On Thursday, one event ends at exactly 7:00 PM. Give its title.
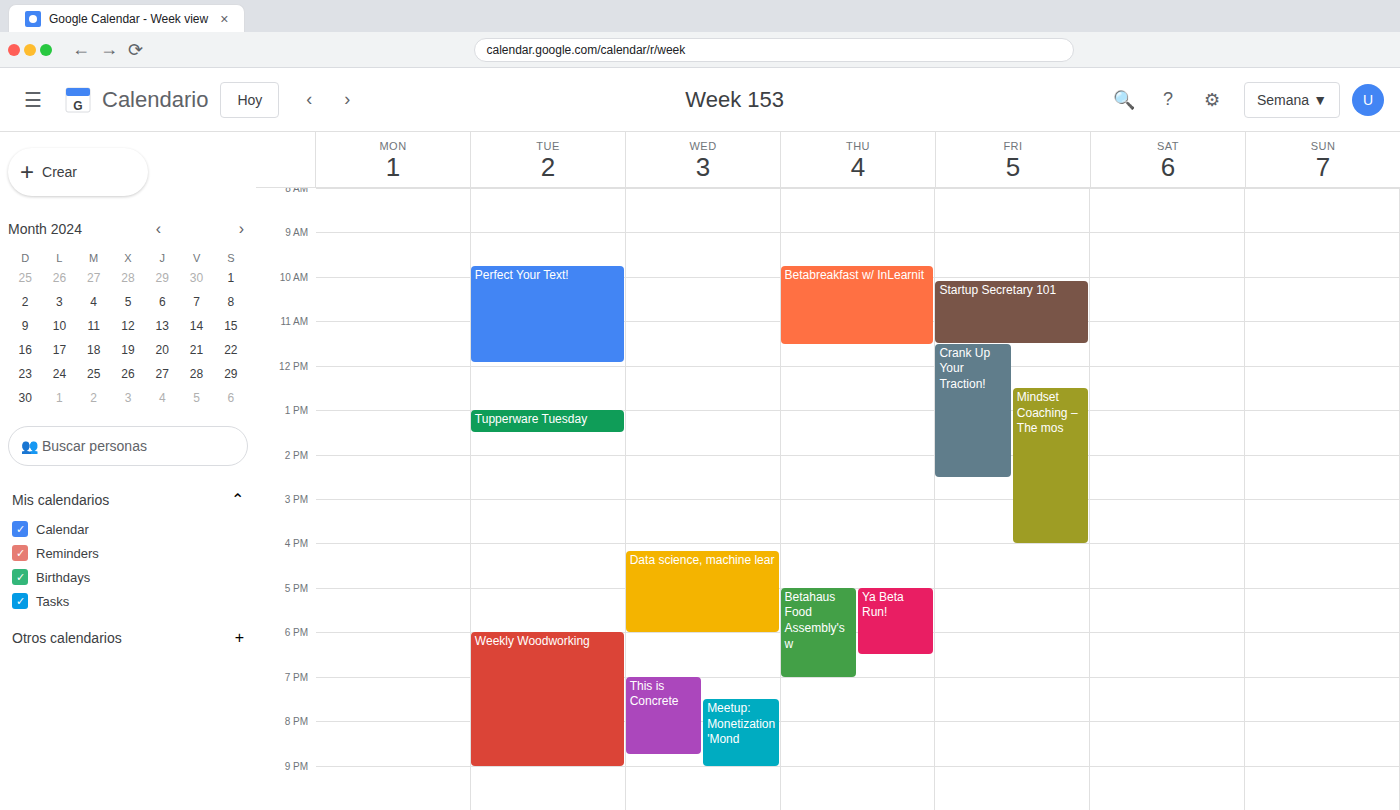
"Betahaus Food Assembly's w"